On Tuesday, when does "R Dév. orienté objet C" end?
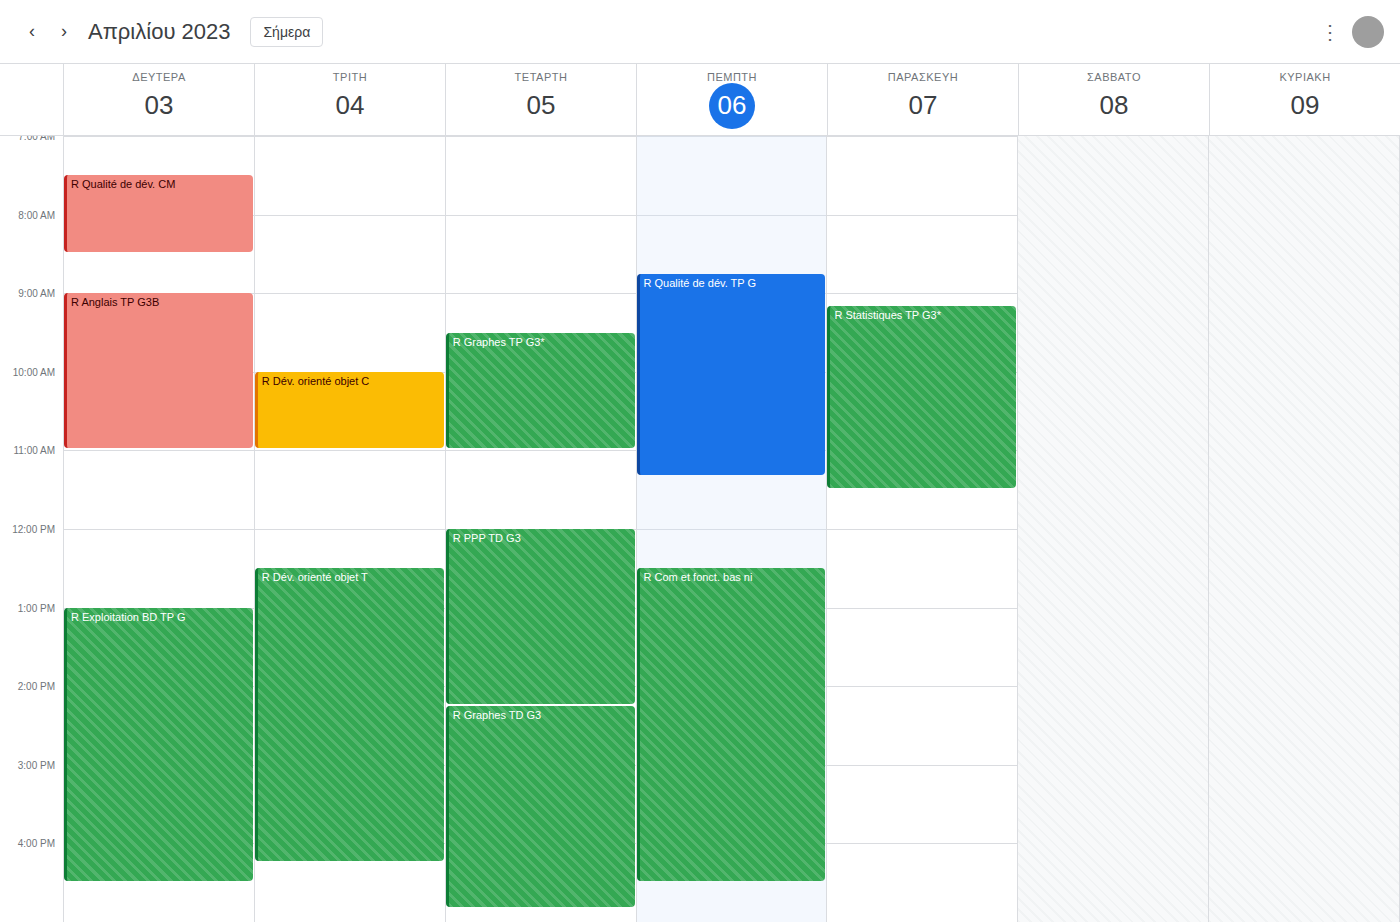
11:00